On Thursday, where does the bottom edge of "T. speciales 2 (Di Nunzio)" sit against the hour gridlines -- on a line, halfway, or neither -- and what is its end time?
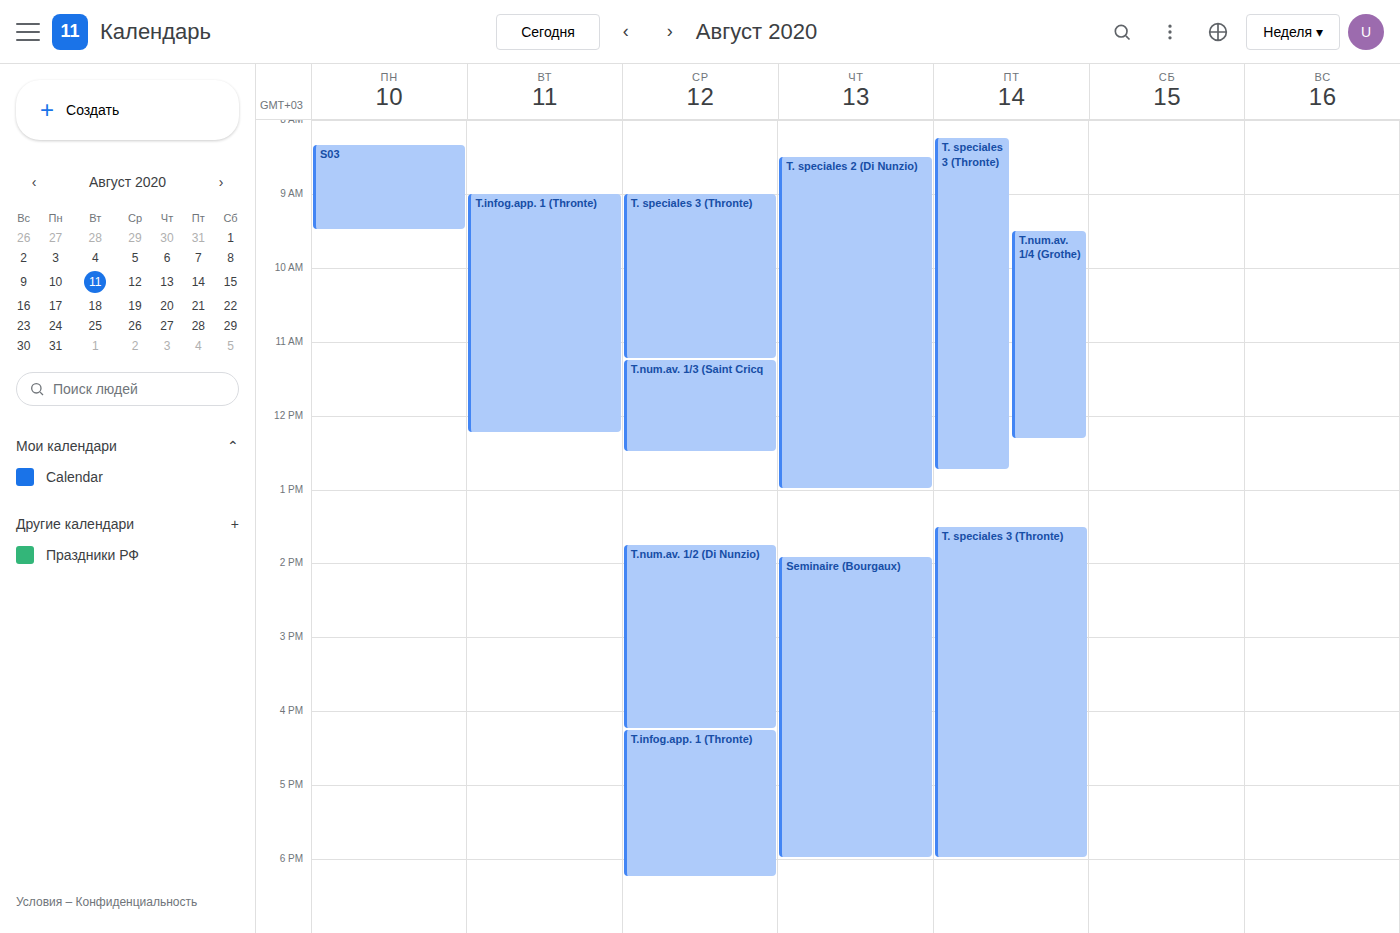
1:00 PM -- exactly on the 1 PM line.